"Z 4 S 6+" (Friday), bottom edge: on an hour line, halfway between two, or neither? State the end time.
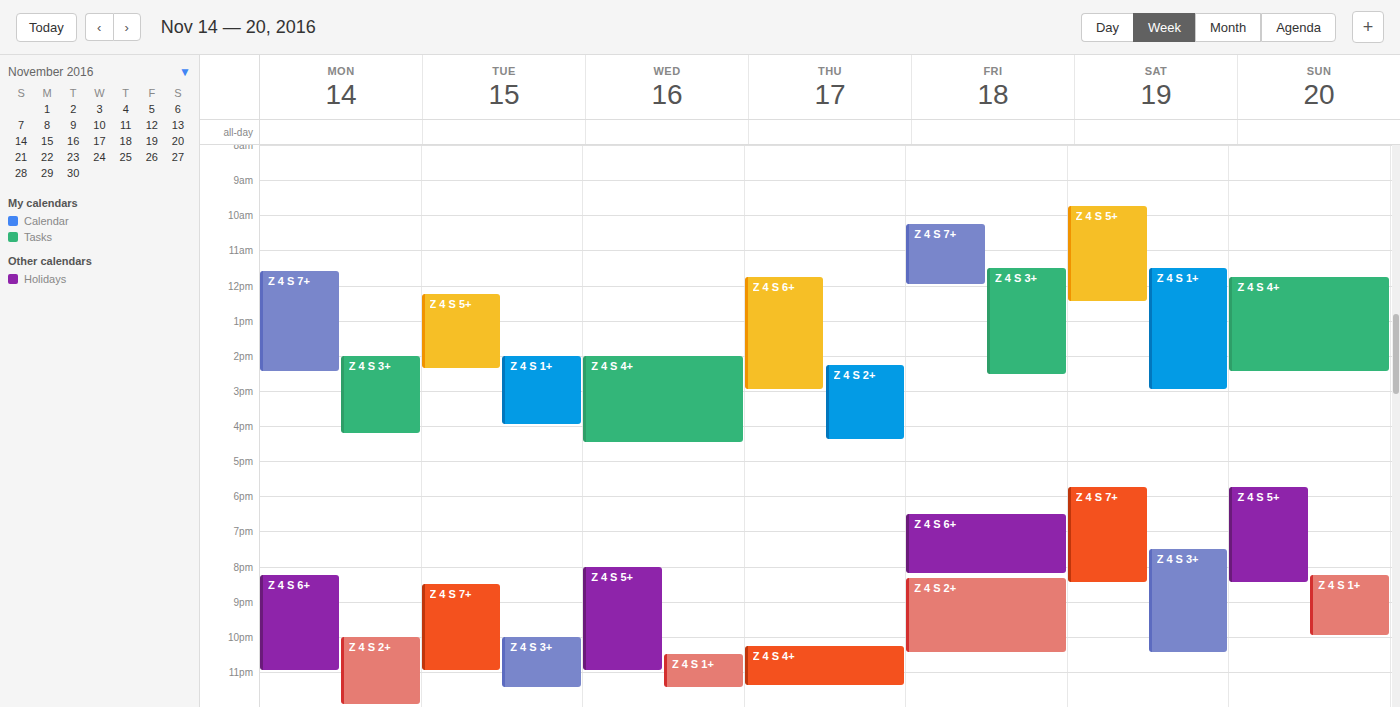
8:15 PM -- neither: a quarter of the way from the 8 PM line to the 9 PM line.